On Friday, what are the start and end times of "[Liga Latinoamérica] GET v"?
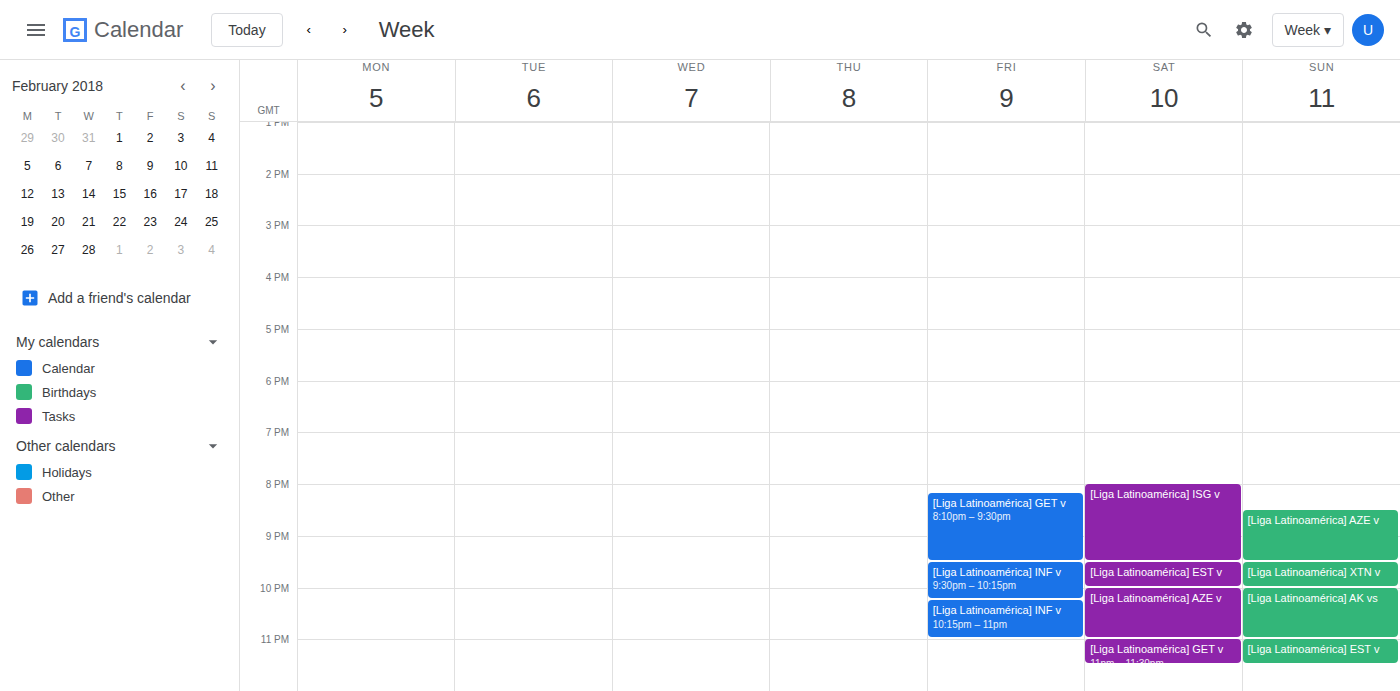
8:10 PM to 9:30 PM